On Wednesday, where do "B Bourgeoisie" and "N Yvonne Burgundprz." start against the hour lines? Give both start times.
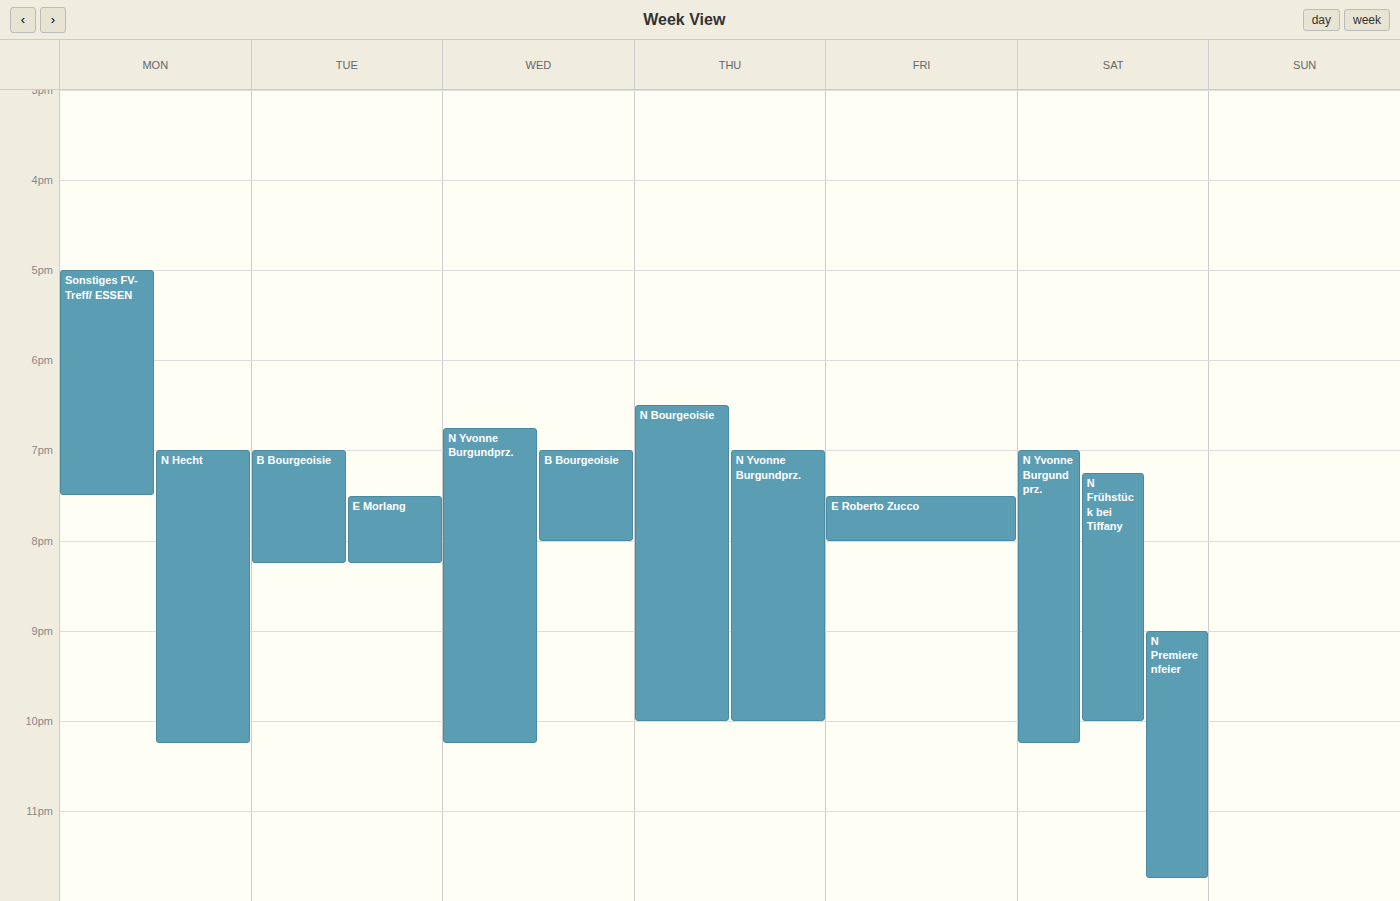
"B Bourgeoisie": 7:00 PM, exactly on the 7 PM line. "N Yvonne Burgundprz.": 6:45 PM, neither: three quarters of the way from the 6 PM line to the 7 PM line.